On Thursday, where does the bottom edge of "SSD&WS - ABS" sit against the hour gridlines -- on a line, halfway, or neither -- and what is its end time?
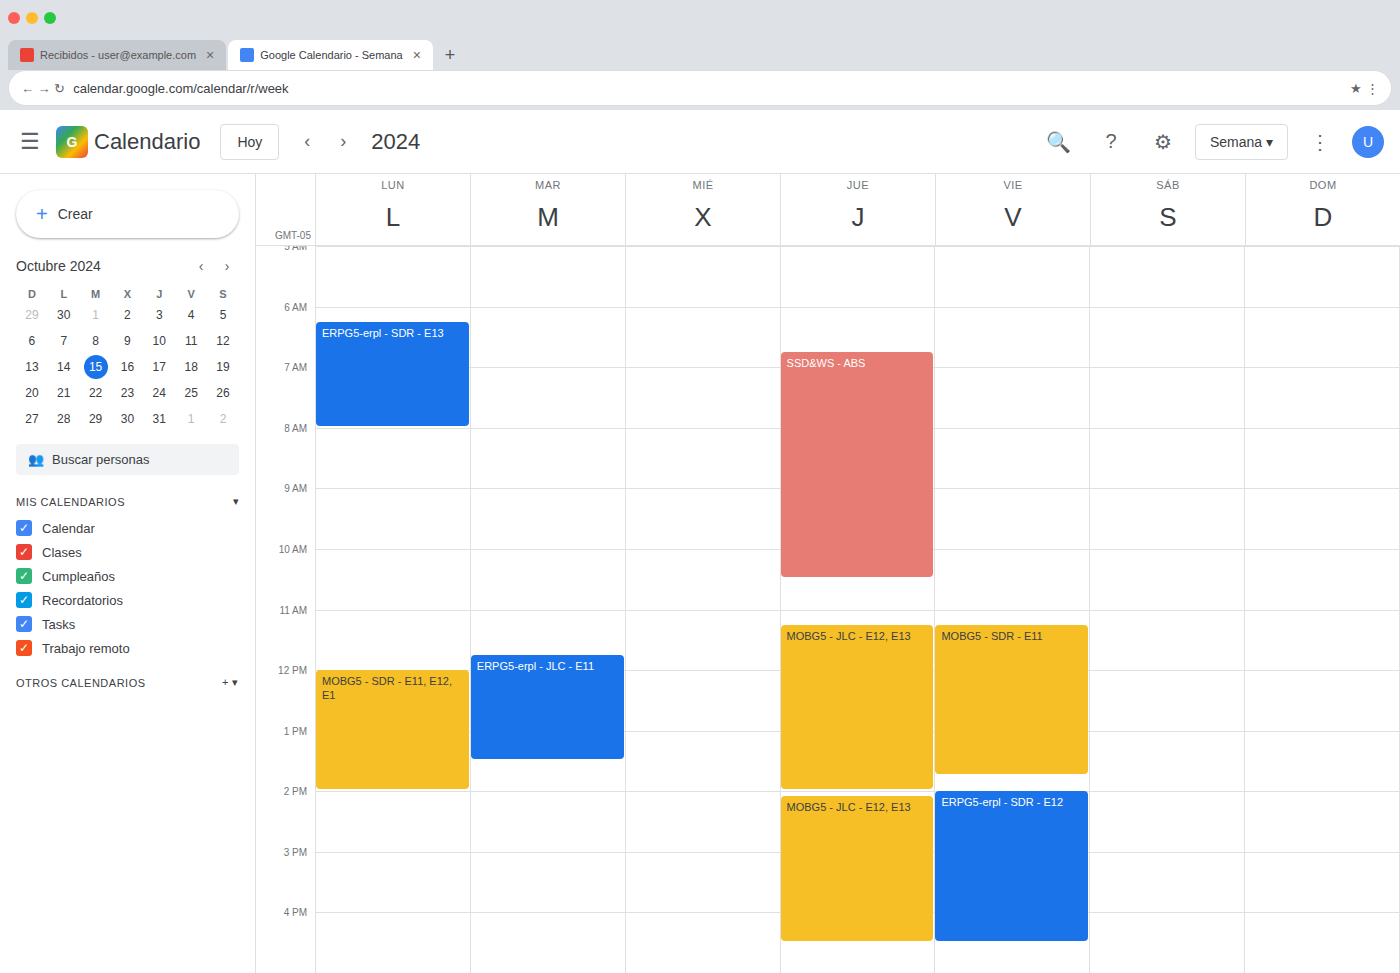
10:30 -- halfway between the 10:00 and 11:00 lines.